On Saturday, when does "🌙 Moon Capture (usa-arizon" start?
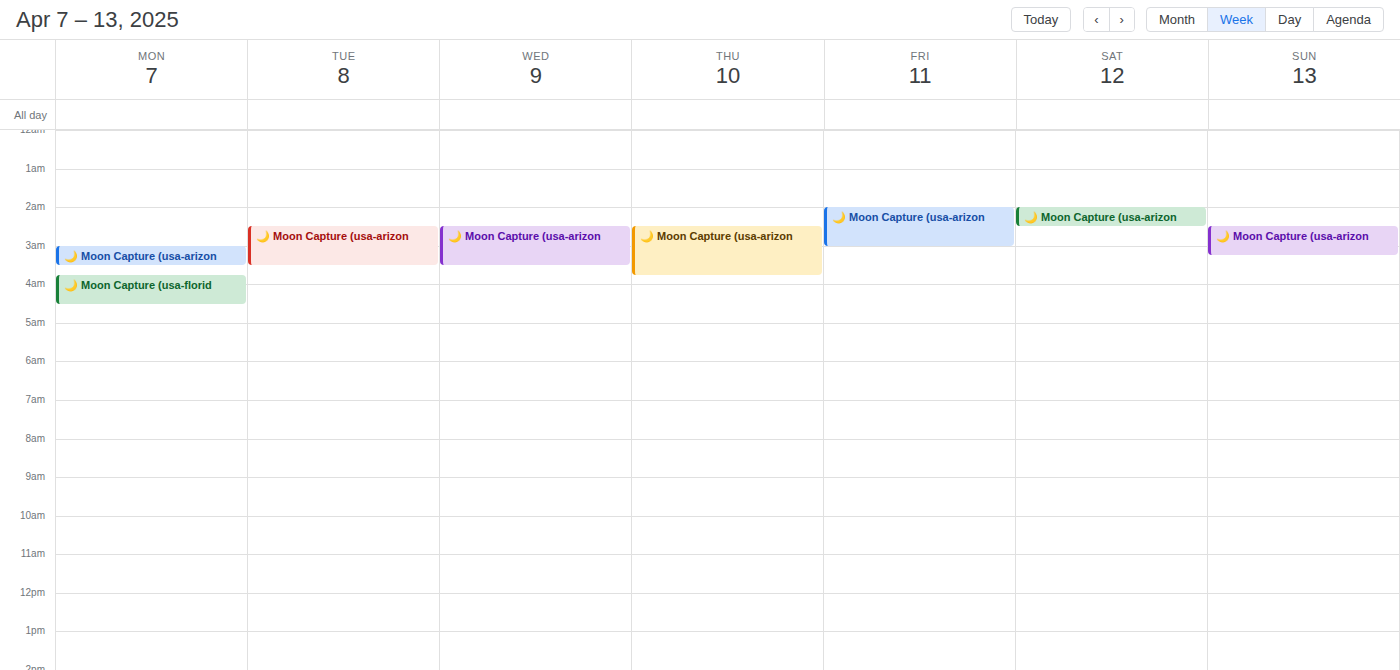
2:00 AM